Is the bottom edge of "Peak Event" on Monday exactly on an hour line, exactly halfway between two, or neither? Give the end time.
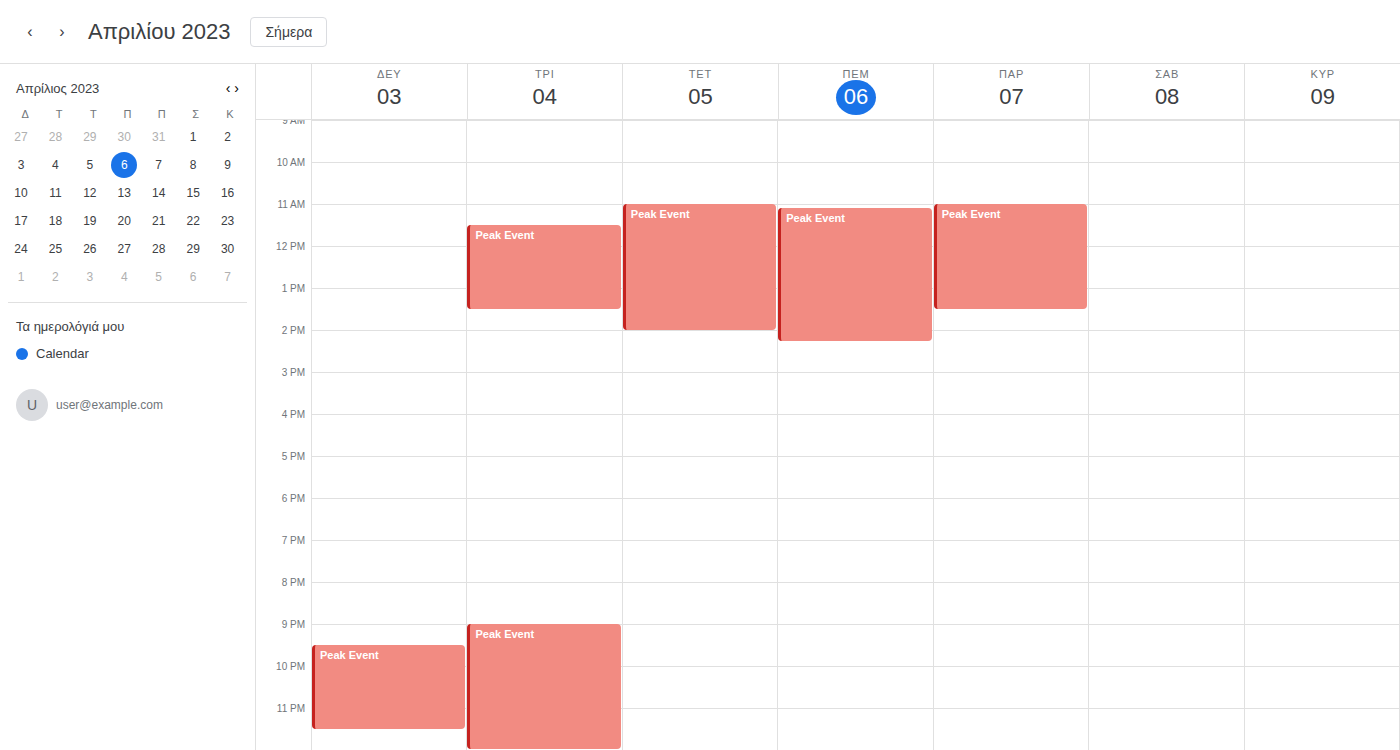
11:30 PM -- halfway between the 11 PM and 12 AM lines.